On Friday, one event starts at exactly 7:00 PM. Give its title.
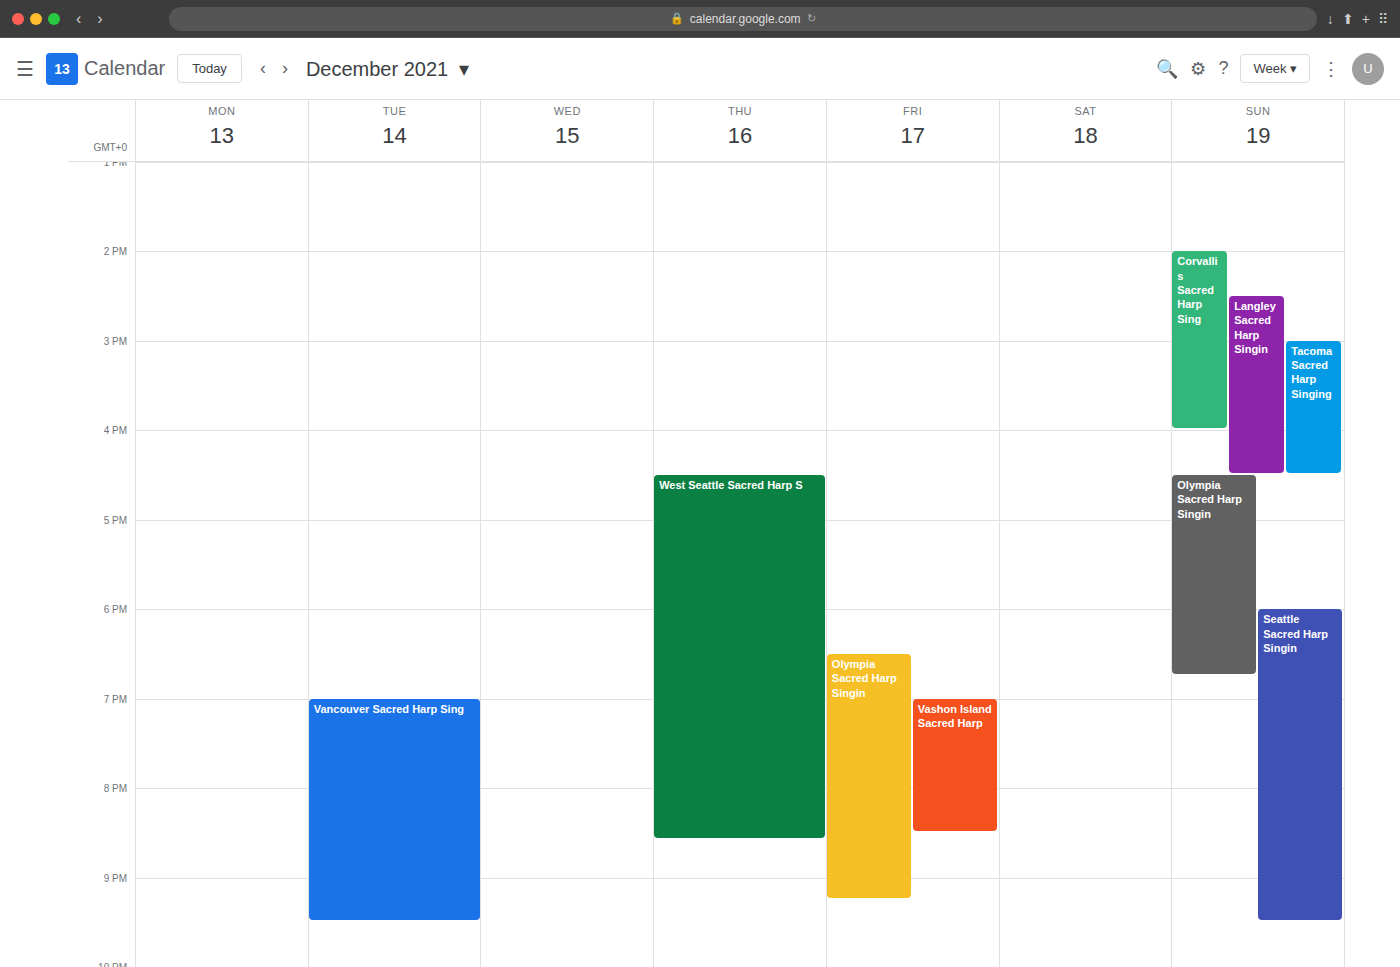
"Vashon Island Sacred Harp"